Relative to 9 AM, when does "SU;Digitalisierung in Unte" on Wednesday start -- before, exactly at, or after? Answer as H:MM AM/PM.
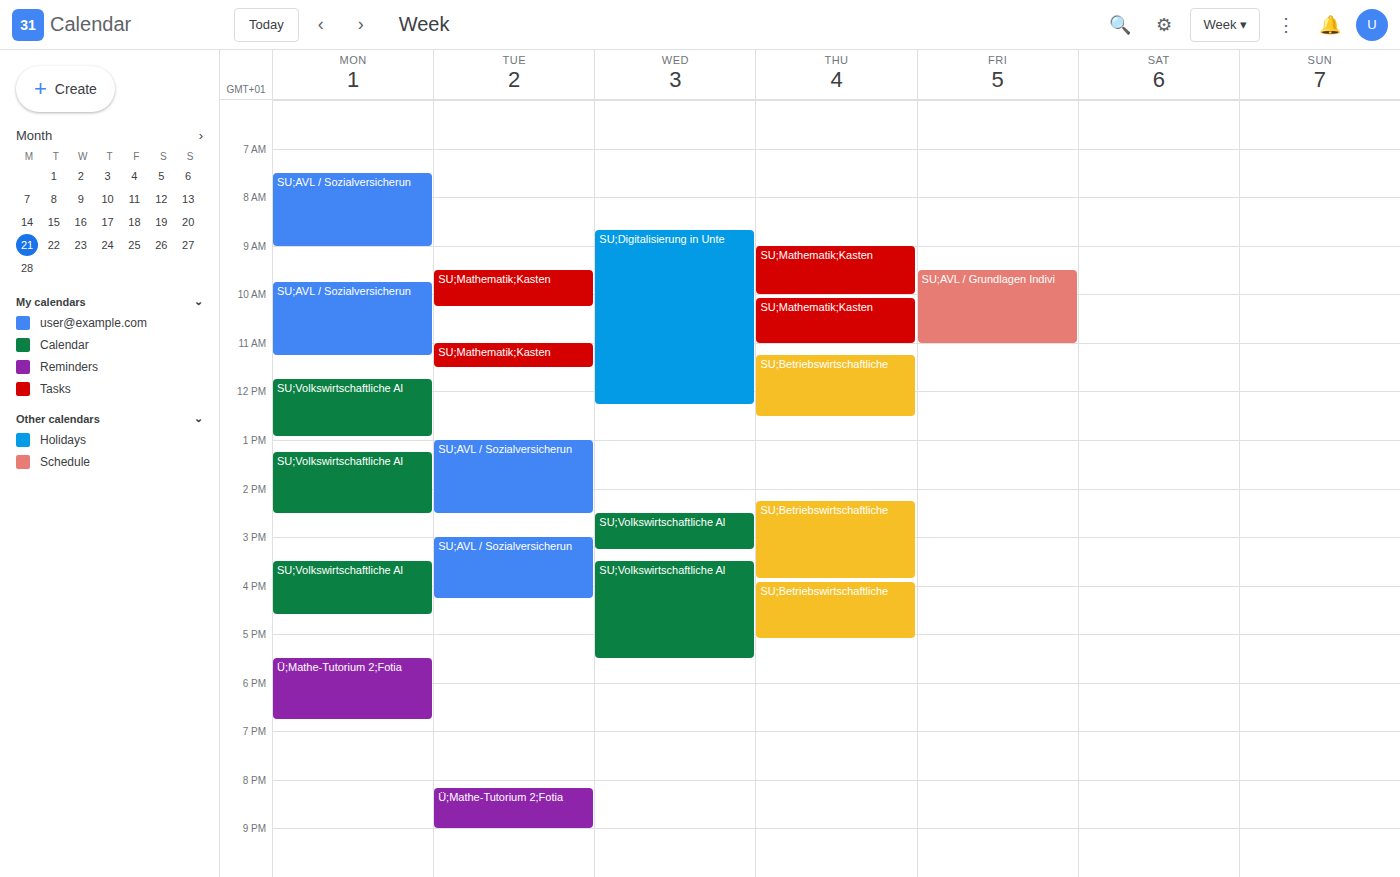
8:40 AM -- before 9 AM, 20 minutes above the 9 AM line.